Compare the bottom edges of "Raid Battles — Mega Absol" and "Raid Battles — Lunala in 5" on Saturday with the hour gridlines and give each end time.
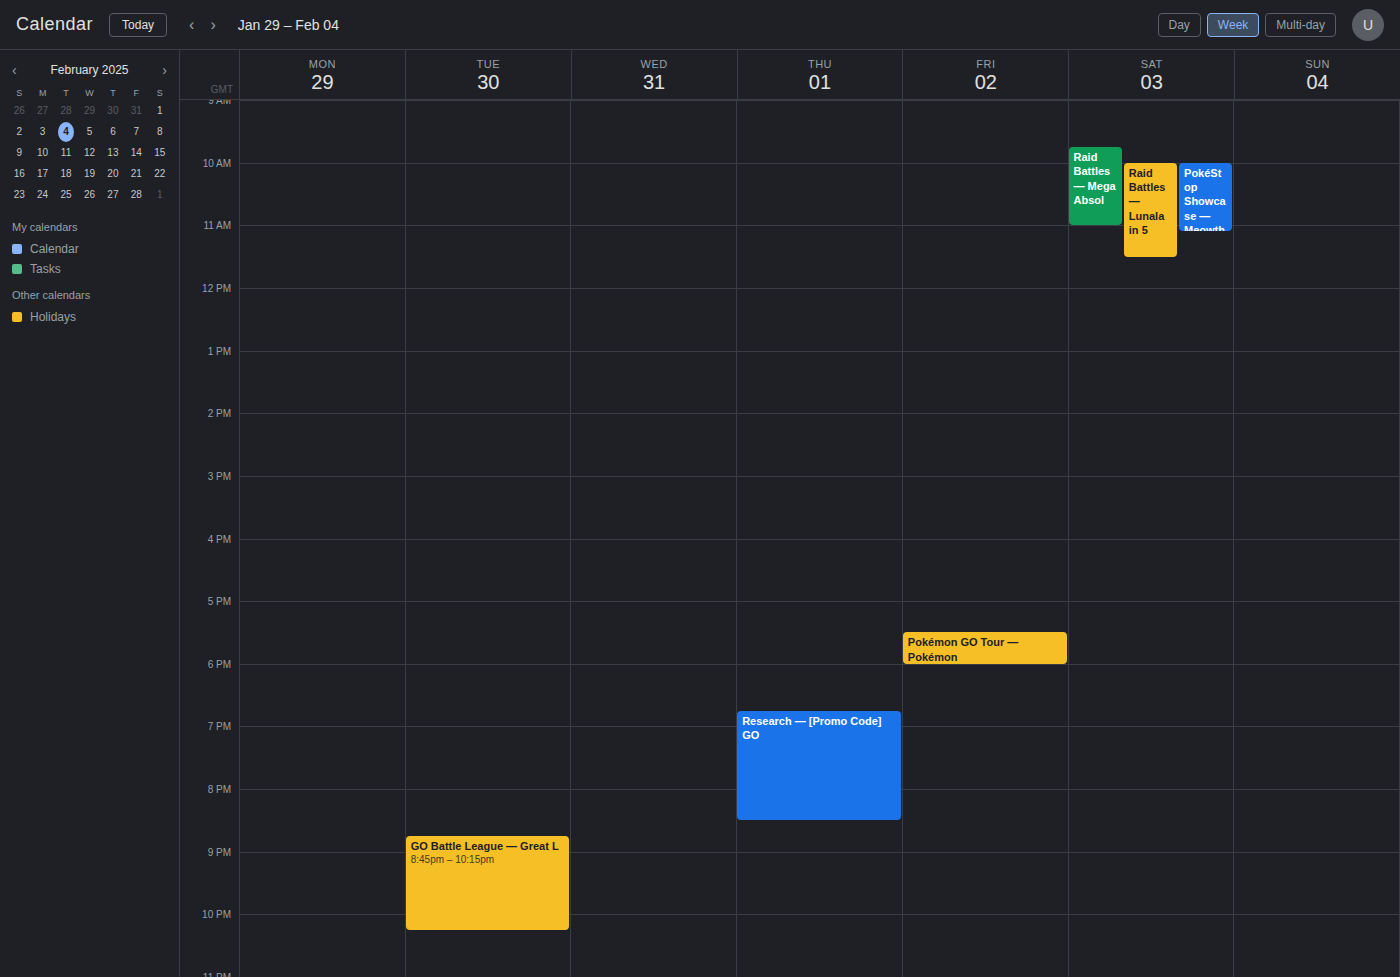
"Raid Battles — Mega Absol": 11:00, exactly on the 11:00 line. "Raid Battles — Lunala in 5": 11:30, halfway between the 11:00 and 12:00 lines.